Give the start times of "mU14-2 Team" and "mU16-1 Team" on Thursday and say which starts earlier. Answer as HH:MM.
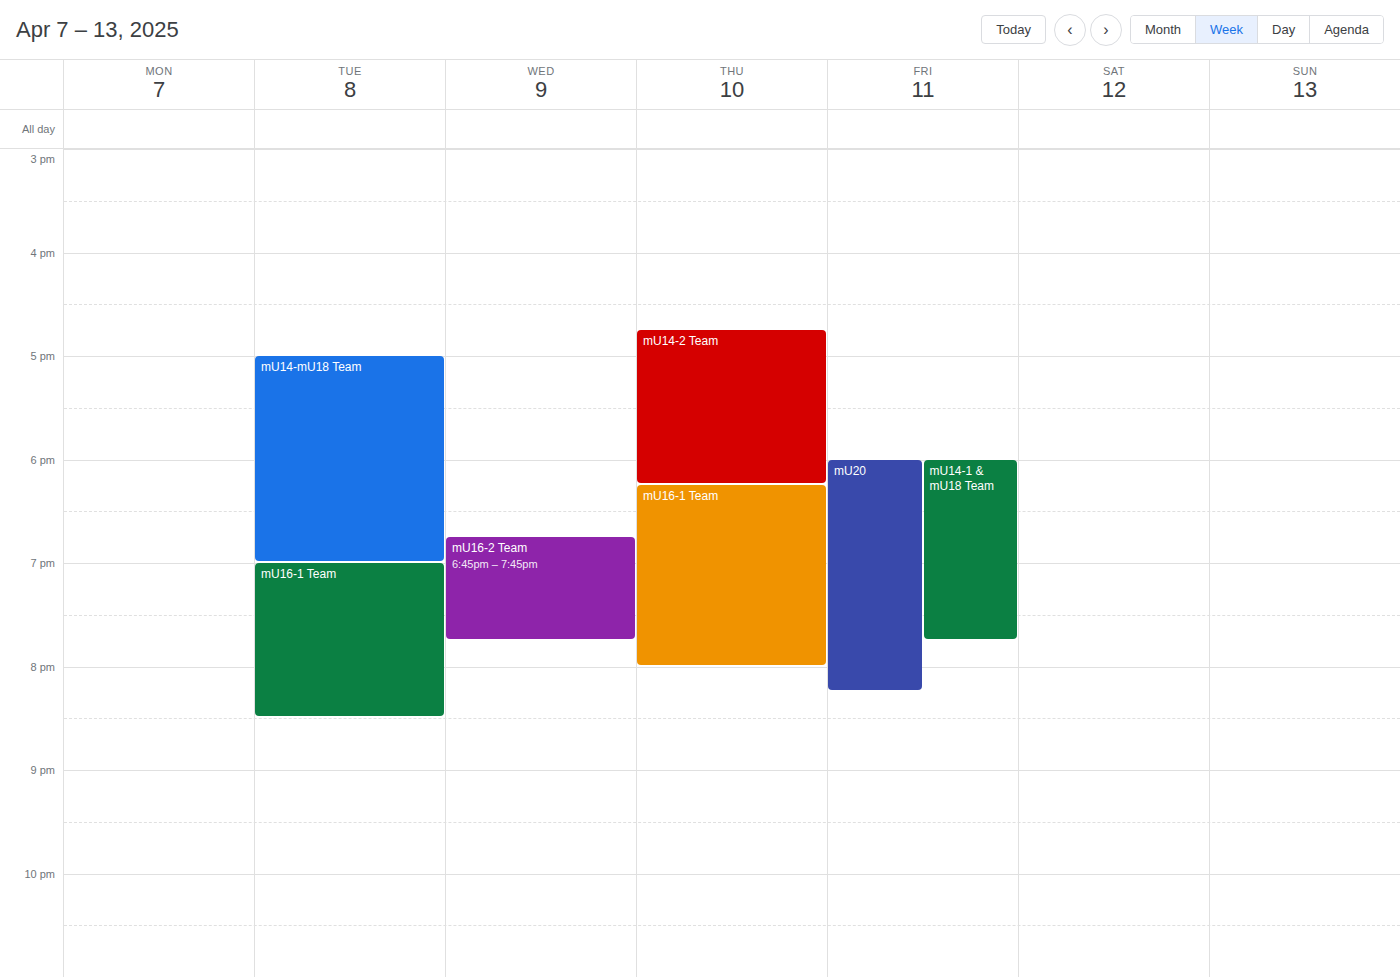
"mU14-2 Team" 16:45; "mU16-1 Team" 18:15.